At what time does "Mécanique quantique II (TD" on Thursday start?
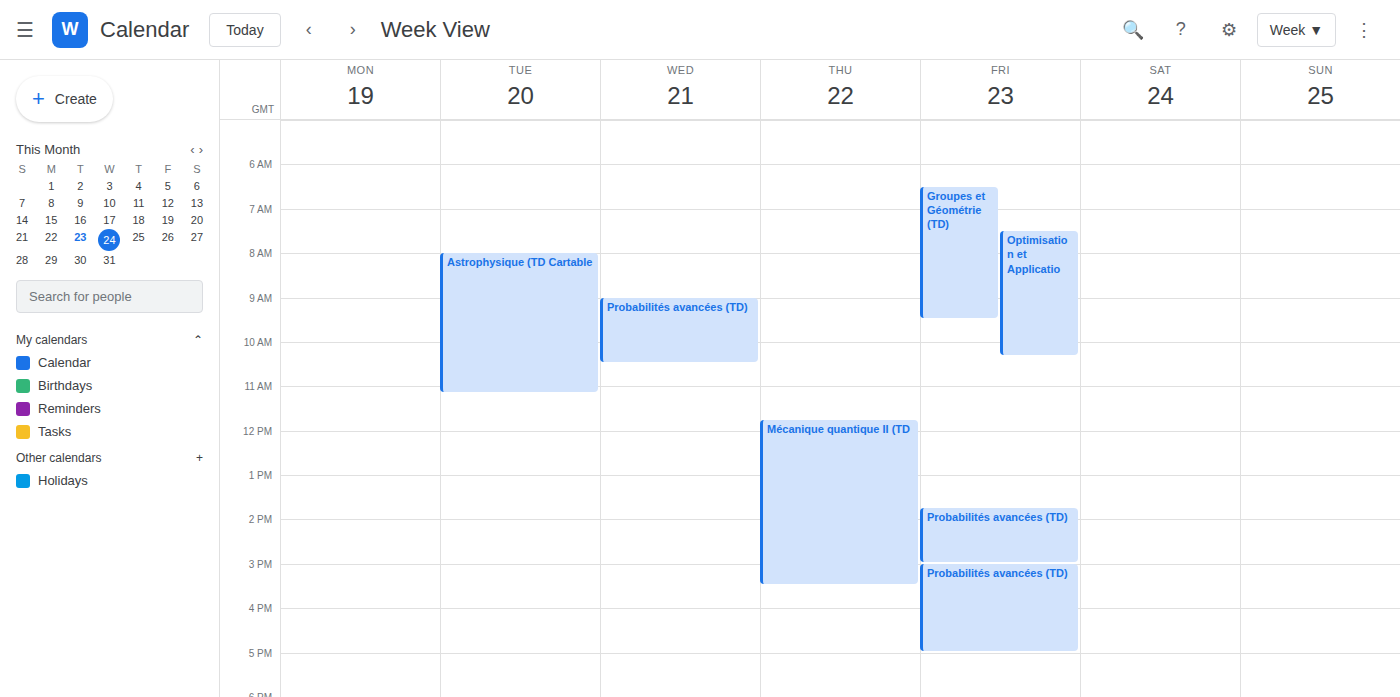
11:45 AM